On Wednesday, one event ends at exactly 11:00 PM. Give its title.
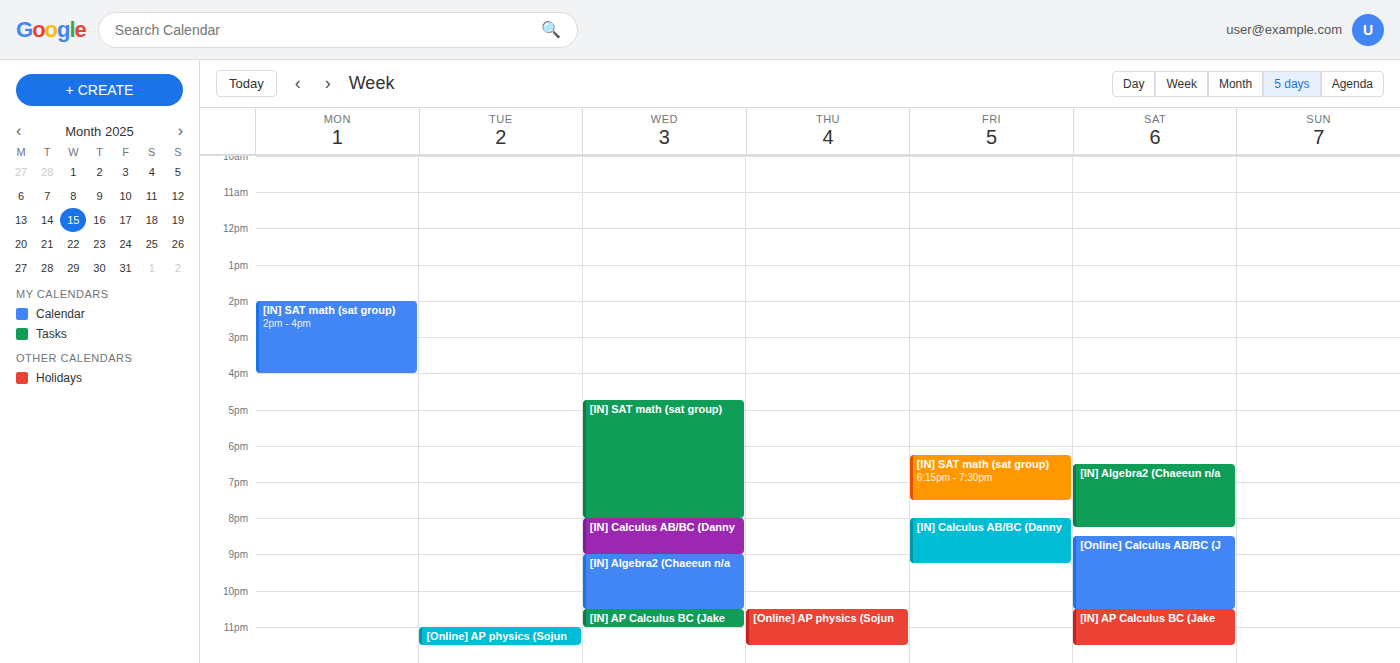
"[IN] AP Calculus BC (Jake"